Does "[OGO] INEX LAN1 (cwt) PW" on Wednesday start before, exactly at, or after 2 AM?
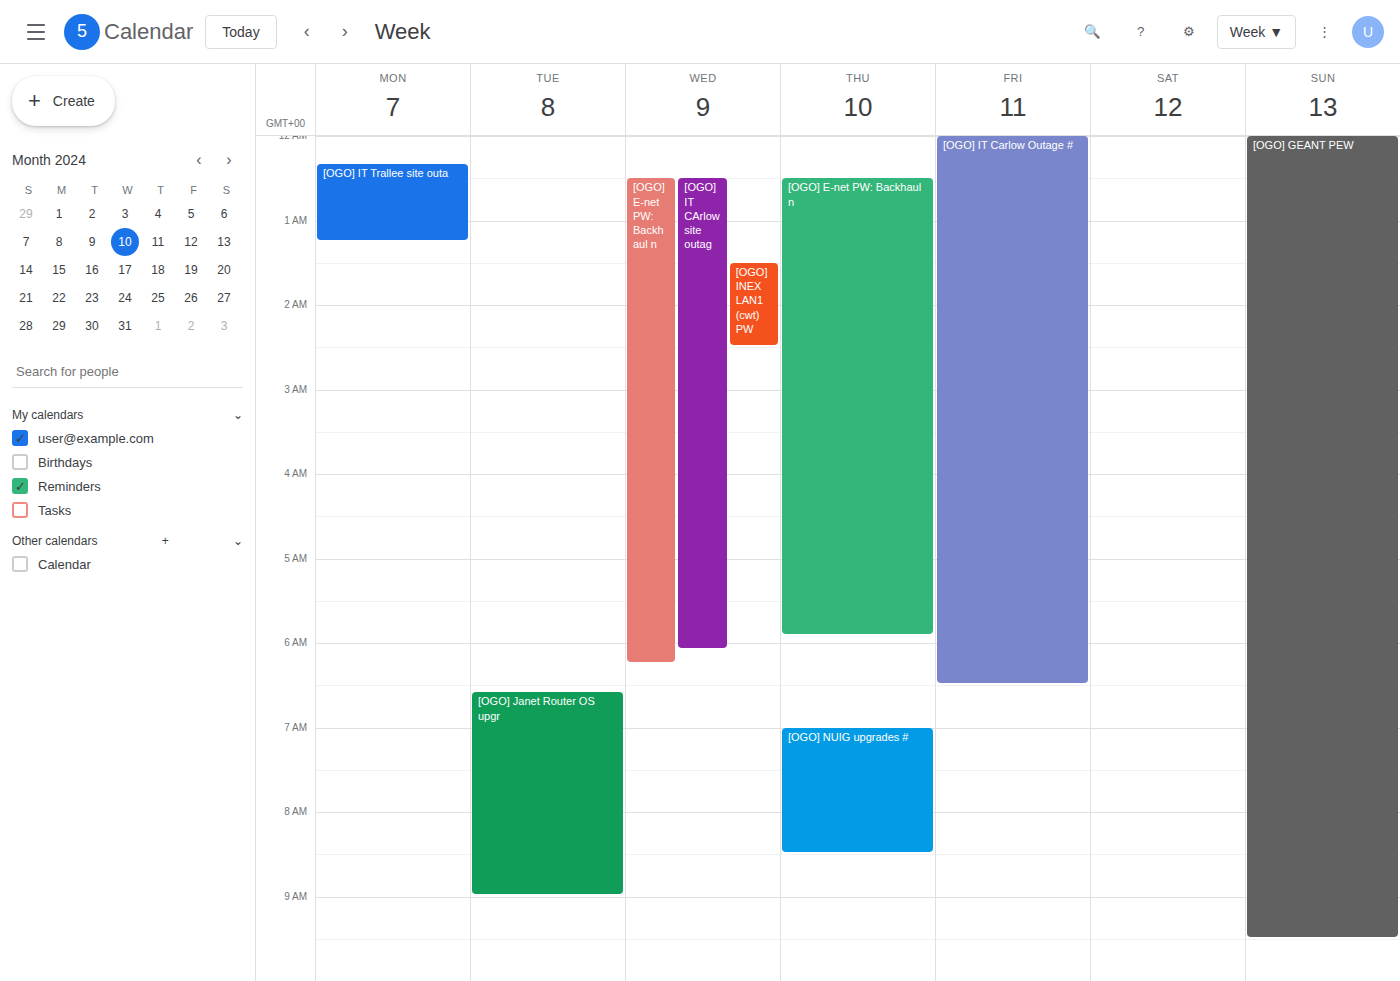
1:30 AM -- before 2 AM, 30 minutes above the 2 AM line.